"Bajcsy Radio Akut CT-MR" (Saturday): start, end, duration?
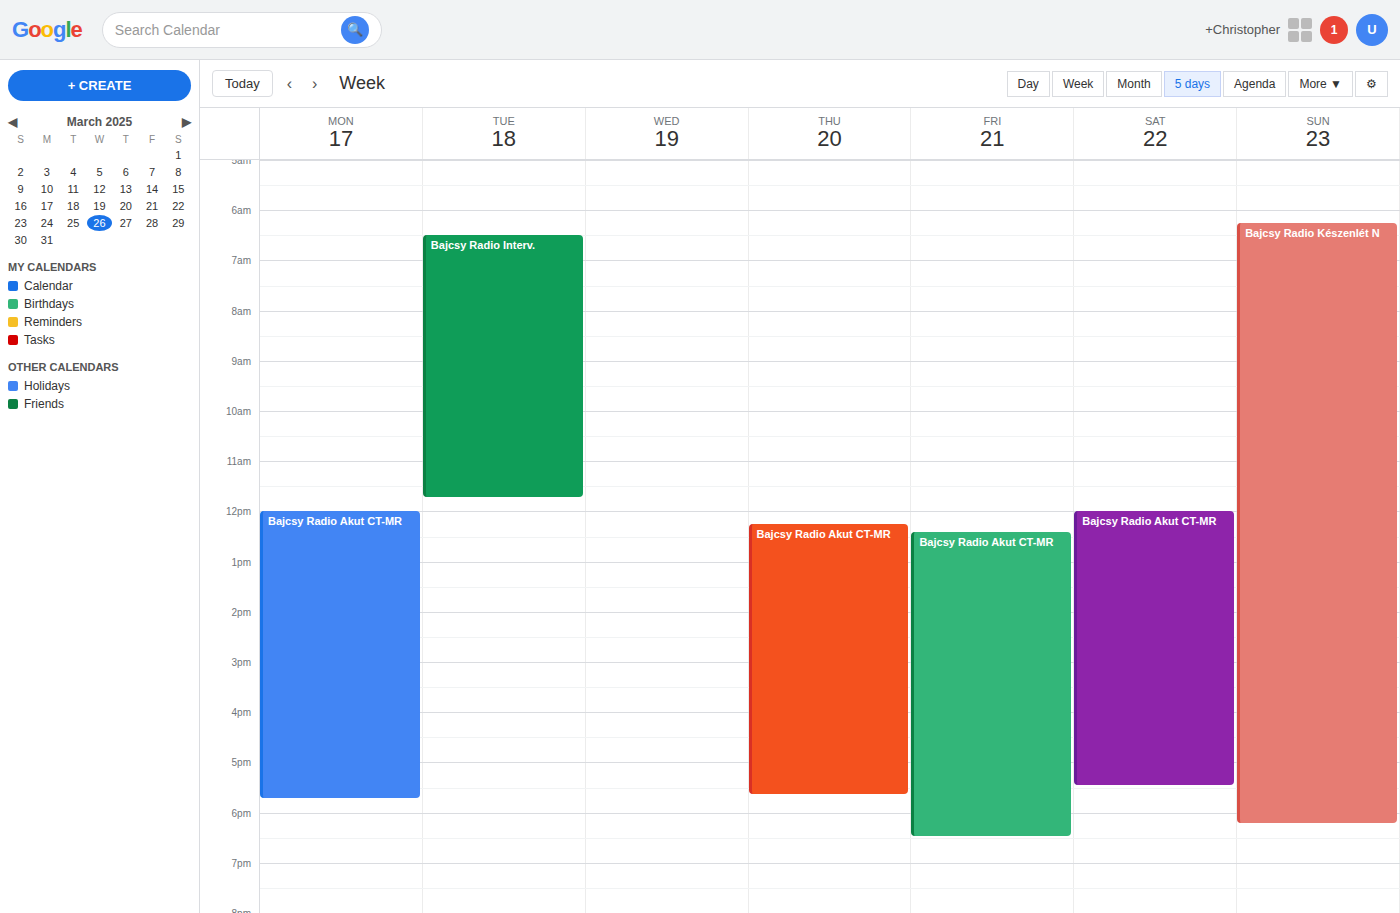
12:00 PM to 5:30 PM, 5 hours 30 minutes